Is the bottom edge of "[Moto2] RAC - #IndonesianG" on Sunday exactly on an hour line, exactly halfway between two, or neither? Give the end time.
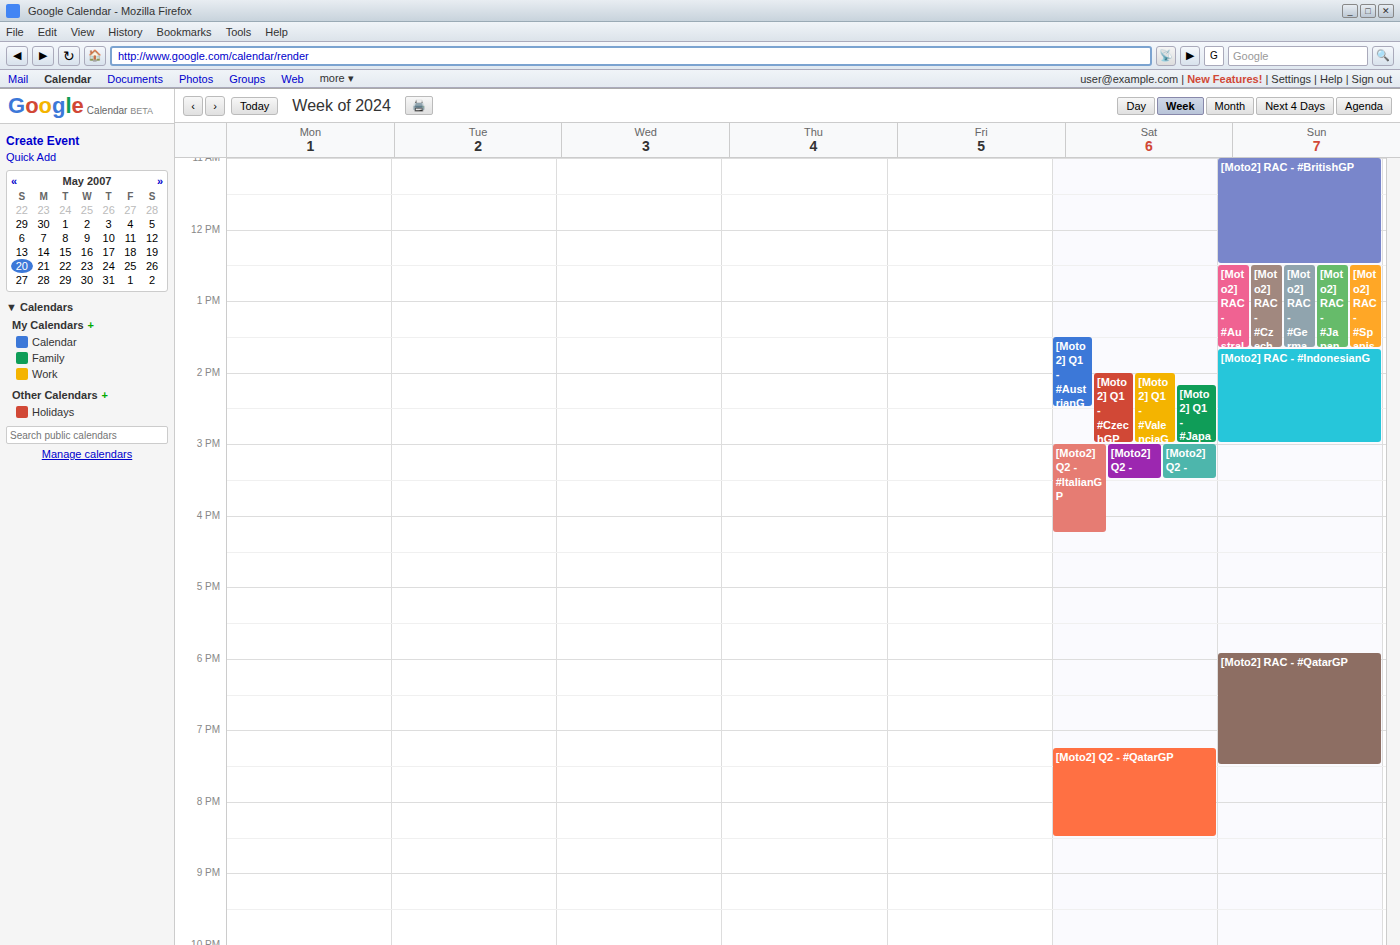
15:00 -- exactly on the 15:00 line.